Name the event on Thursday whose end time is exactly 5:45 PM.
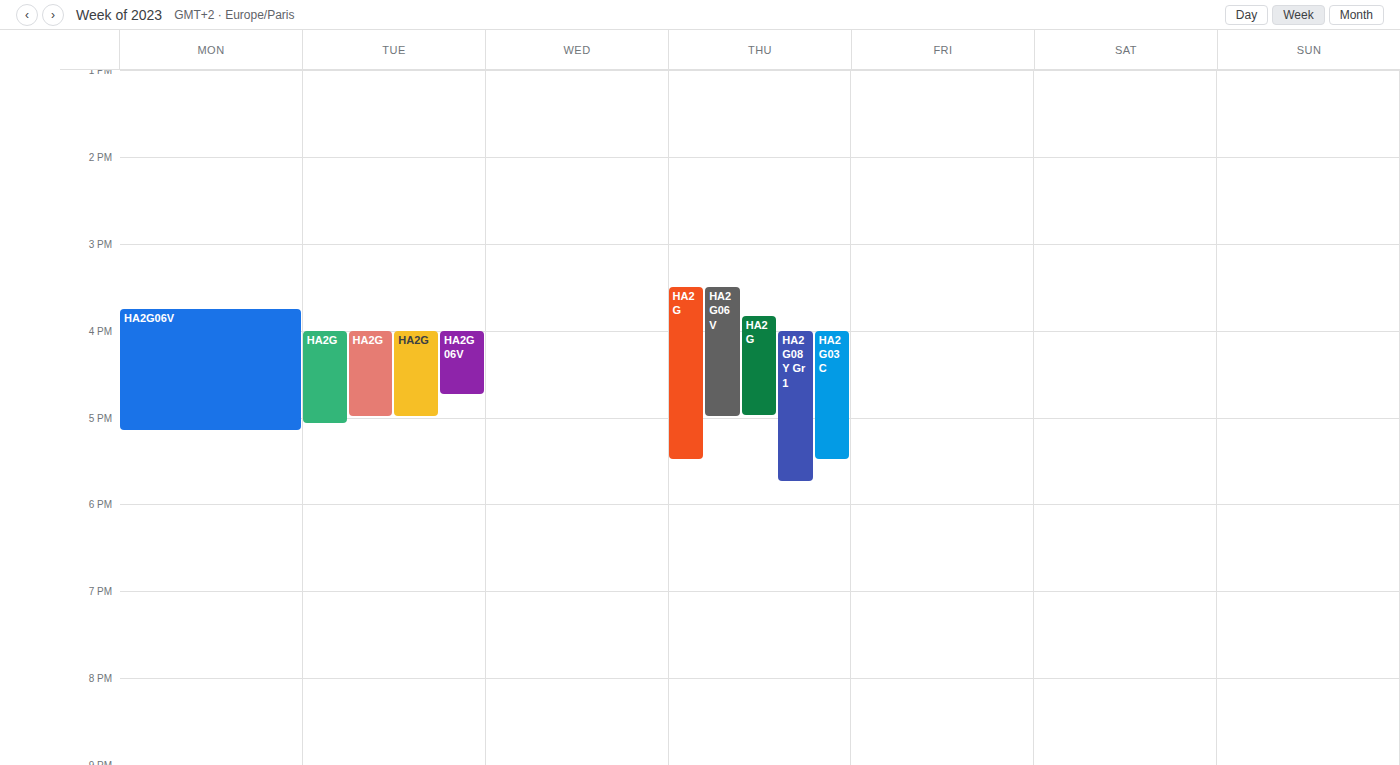
"HA2G08Y Gr 1"